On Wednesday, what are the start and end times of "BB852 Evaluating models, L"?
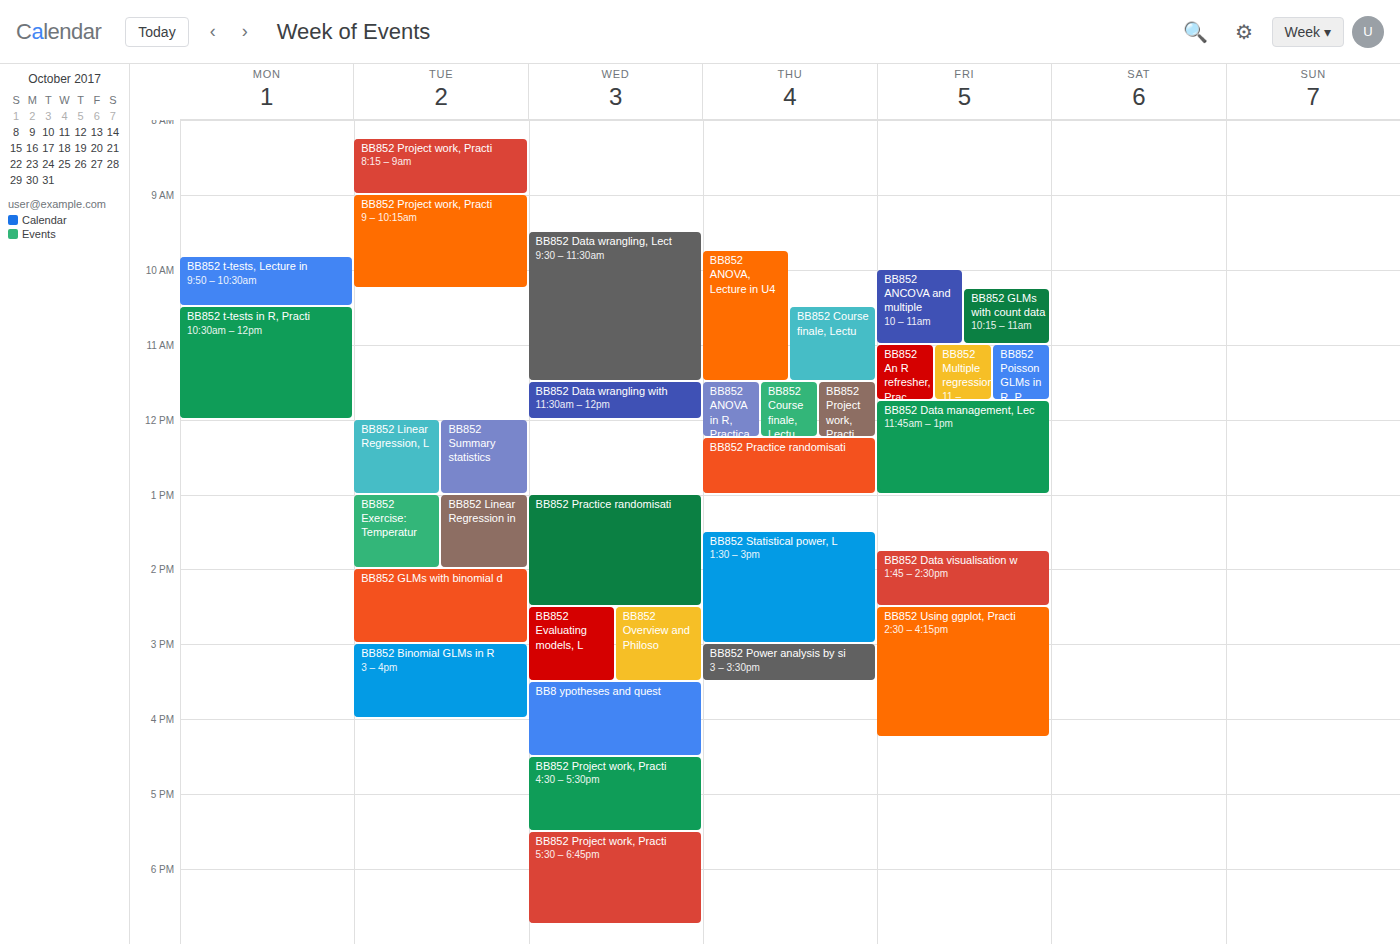
2:30 PM to 3:30 PM